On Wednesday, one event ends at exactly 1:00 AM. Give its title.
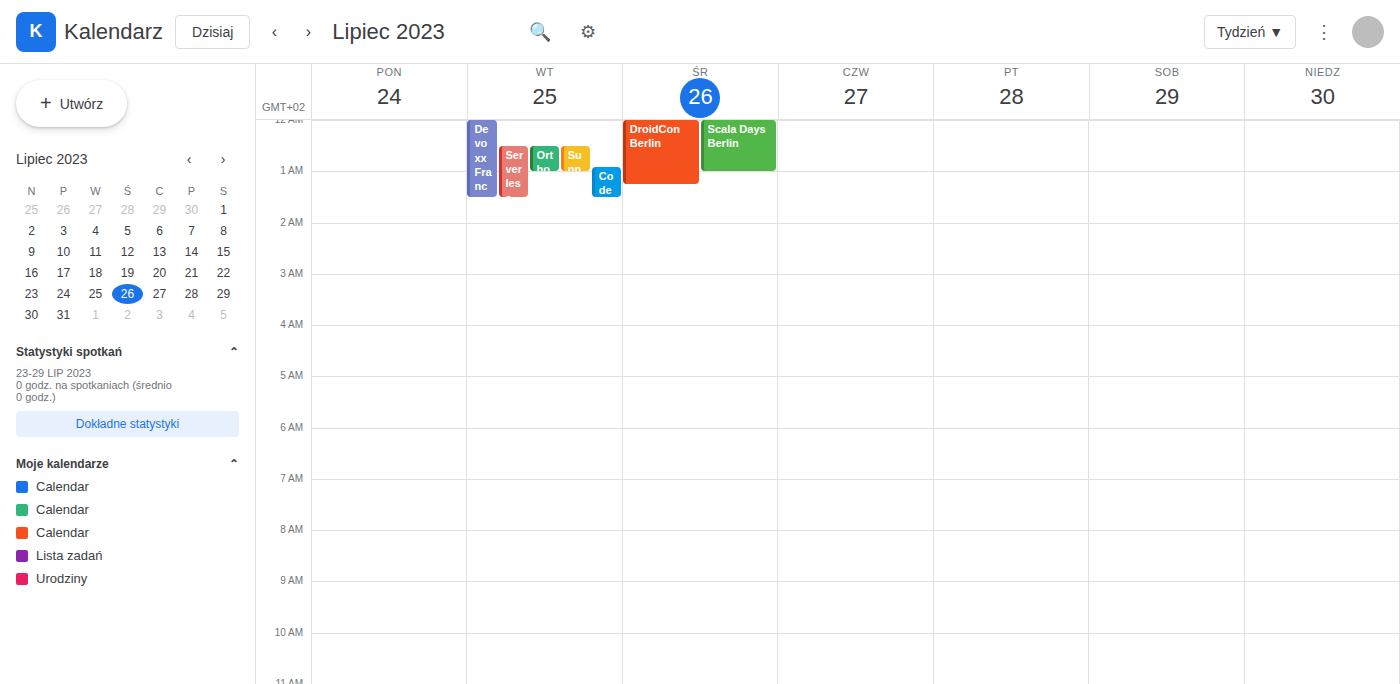
"Scala Days Berlin"